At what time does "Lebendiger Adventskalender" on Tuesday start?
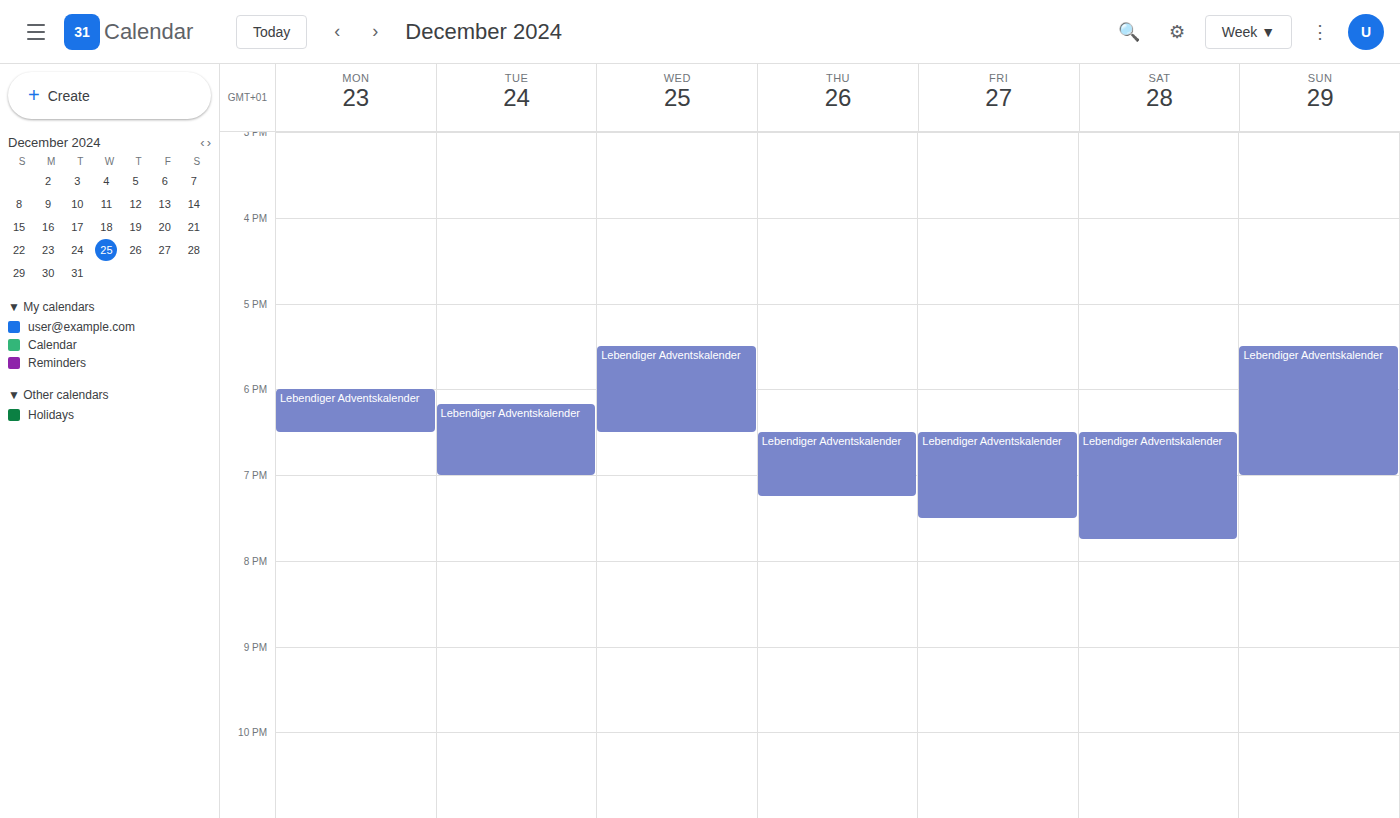
6:10 PM